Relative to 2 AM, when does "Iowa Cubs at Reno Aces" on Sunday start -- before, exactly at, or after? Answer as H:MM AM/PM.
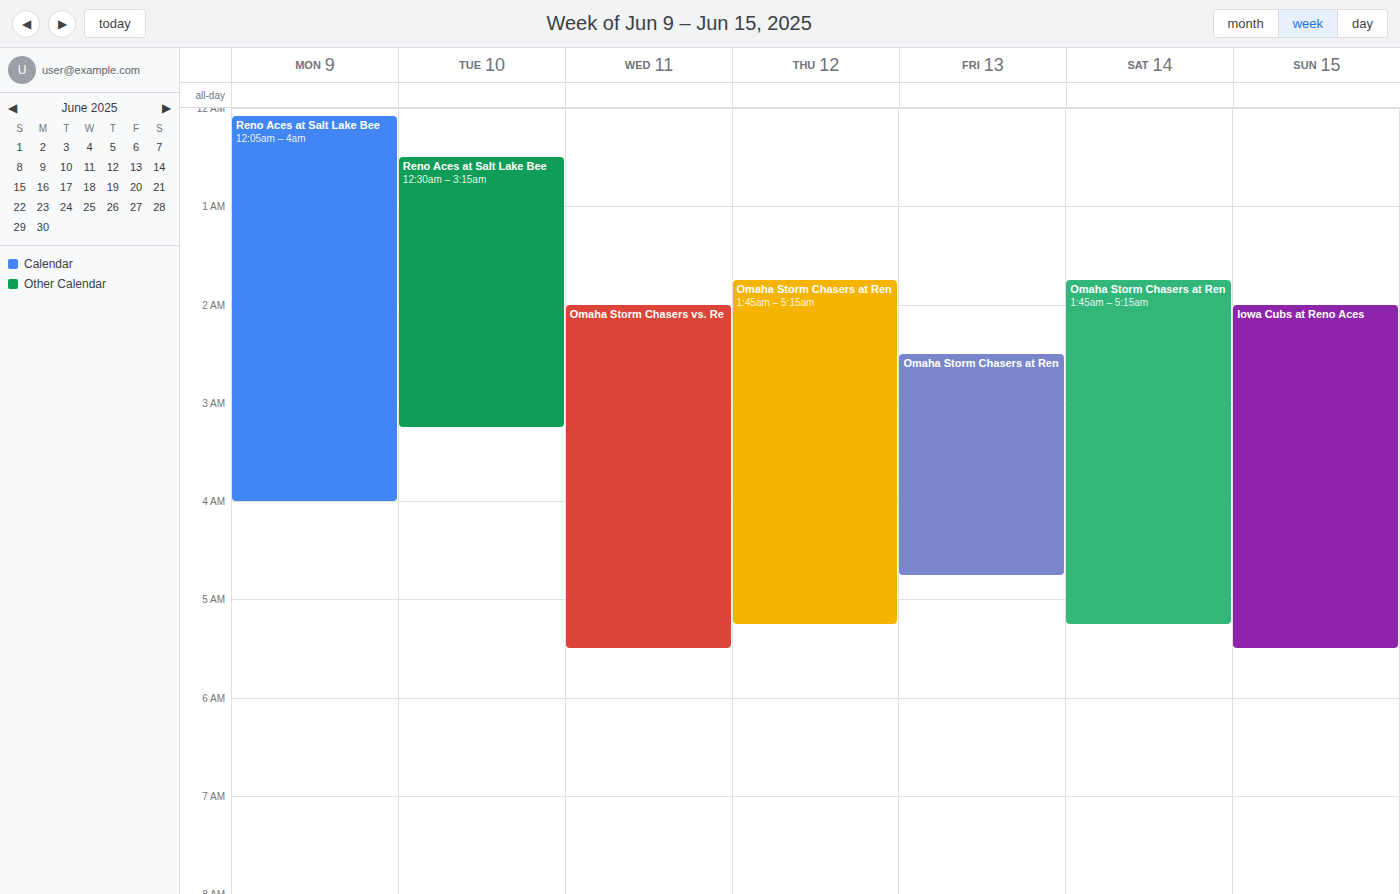
2:00 AM -- exactly at 2 AM, on the 2 AM line.